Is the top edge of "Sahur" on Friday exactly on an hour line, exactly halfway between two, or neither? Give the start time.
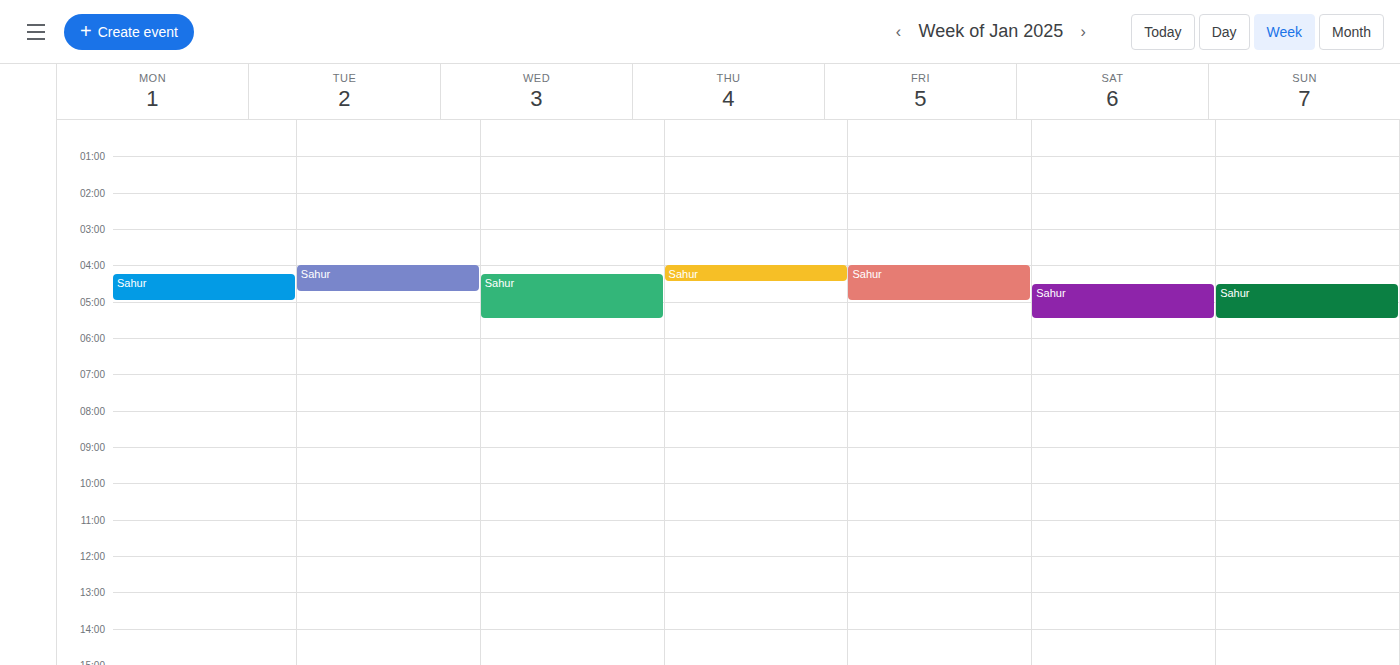
4:00 AM -- exactly on the 4 AM line.